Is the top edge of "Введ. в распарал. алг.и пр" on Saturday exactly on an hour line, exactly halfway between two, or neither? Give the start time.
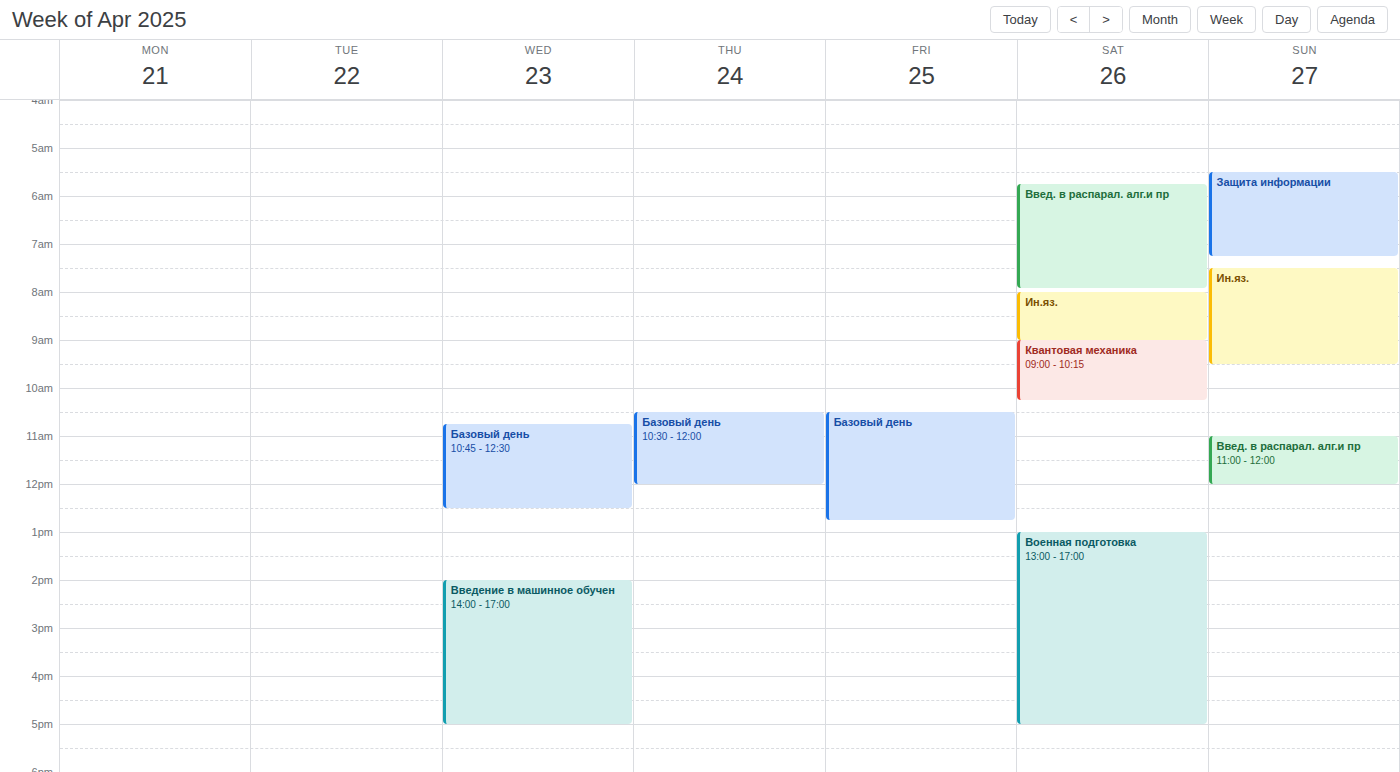
5:45 AM -- neither: three quarters of the way from the 5 AM line to the 6 AM line.